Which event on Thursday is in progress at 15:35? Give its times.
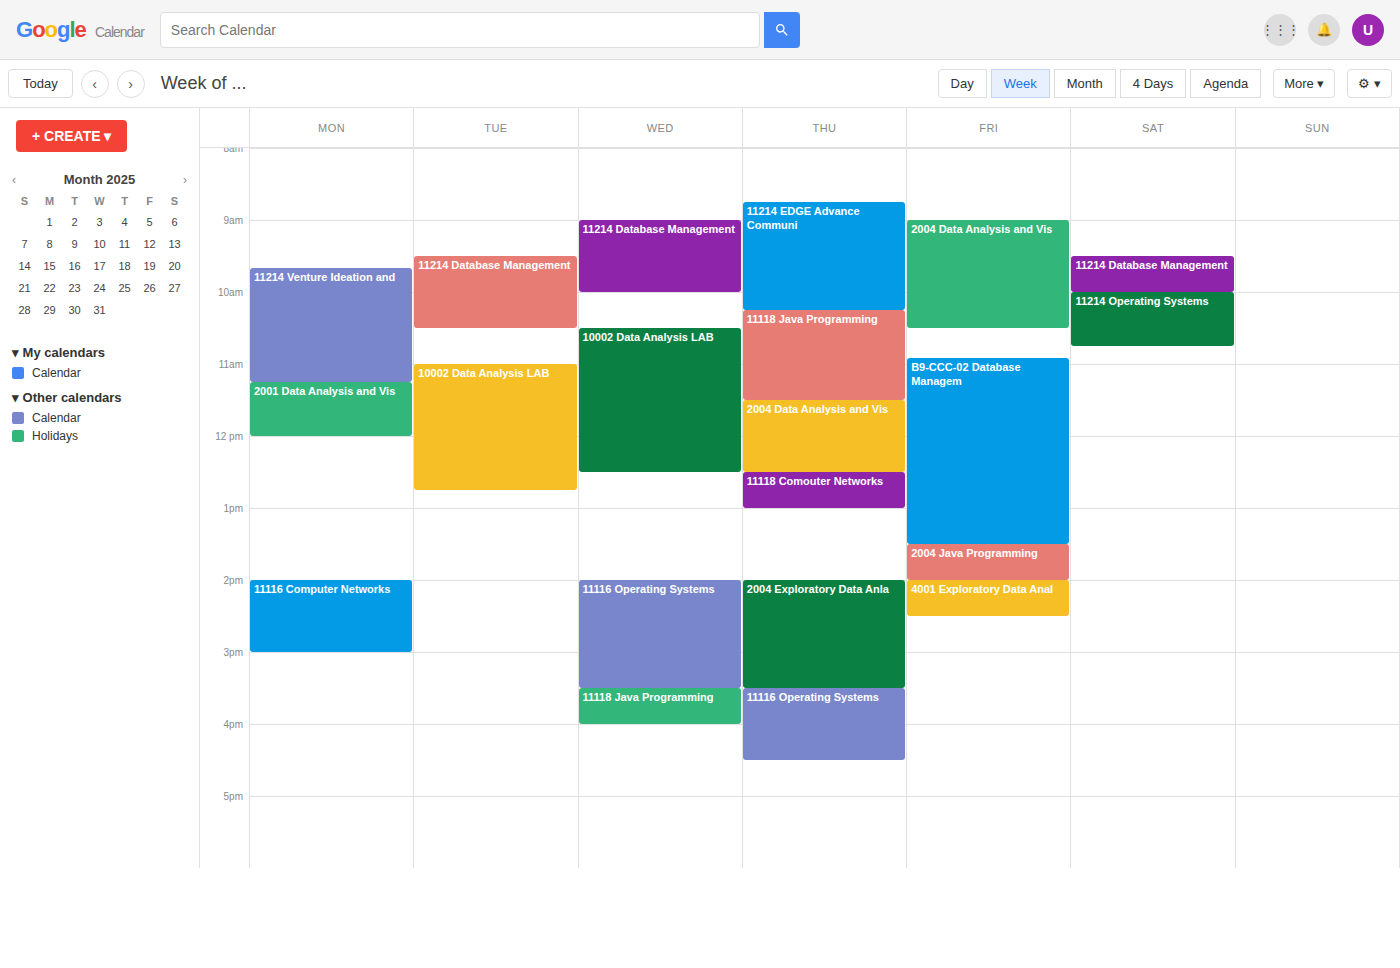
"11116 Operating Systems", 15:30 to 16:30